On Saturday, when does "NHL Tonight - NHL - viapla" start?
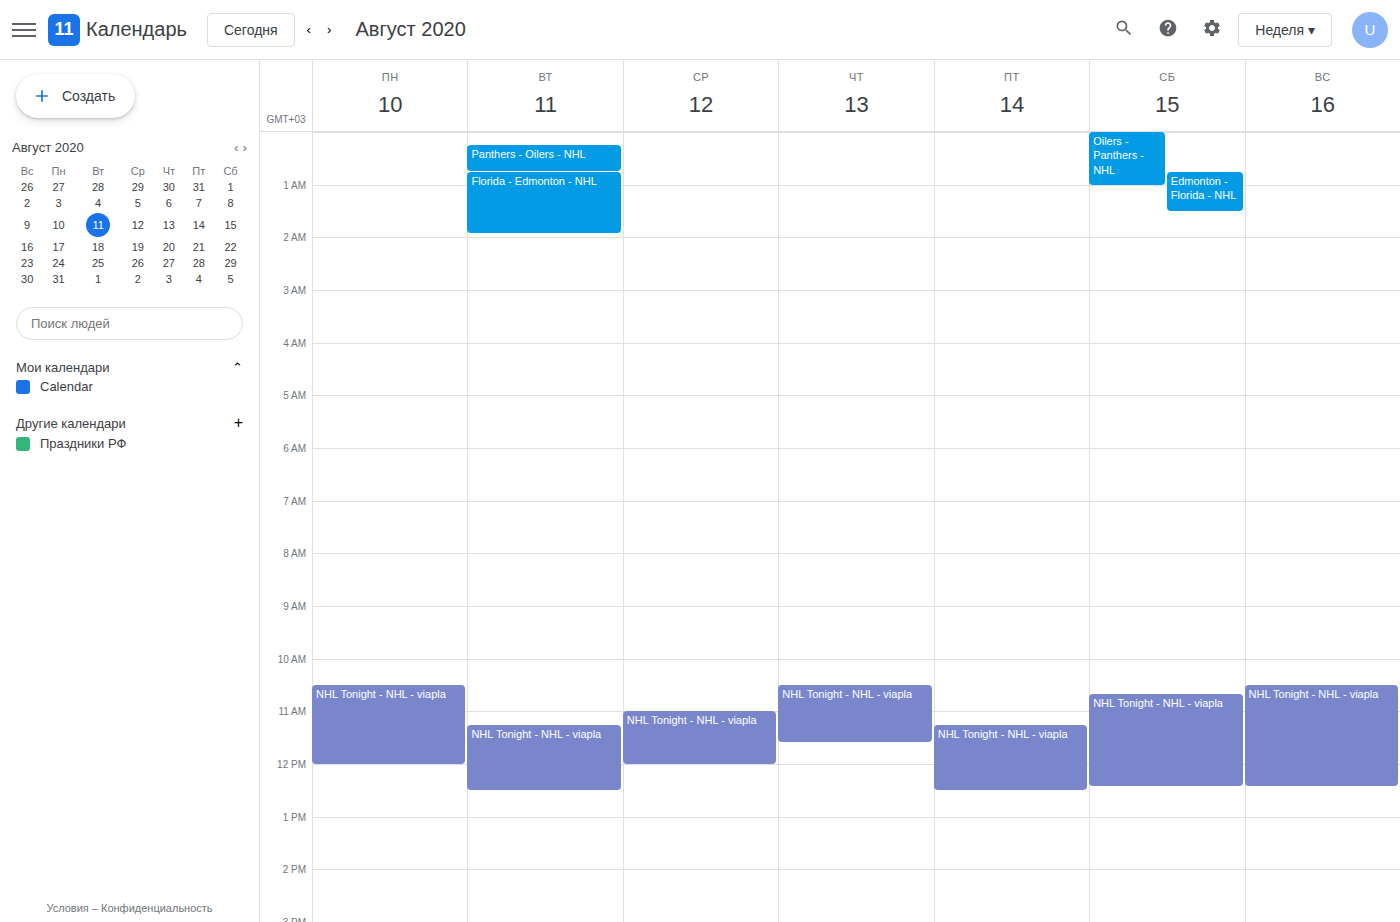
10:40 AM